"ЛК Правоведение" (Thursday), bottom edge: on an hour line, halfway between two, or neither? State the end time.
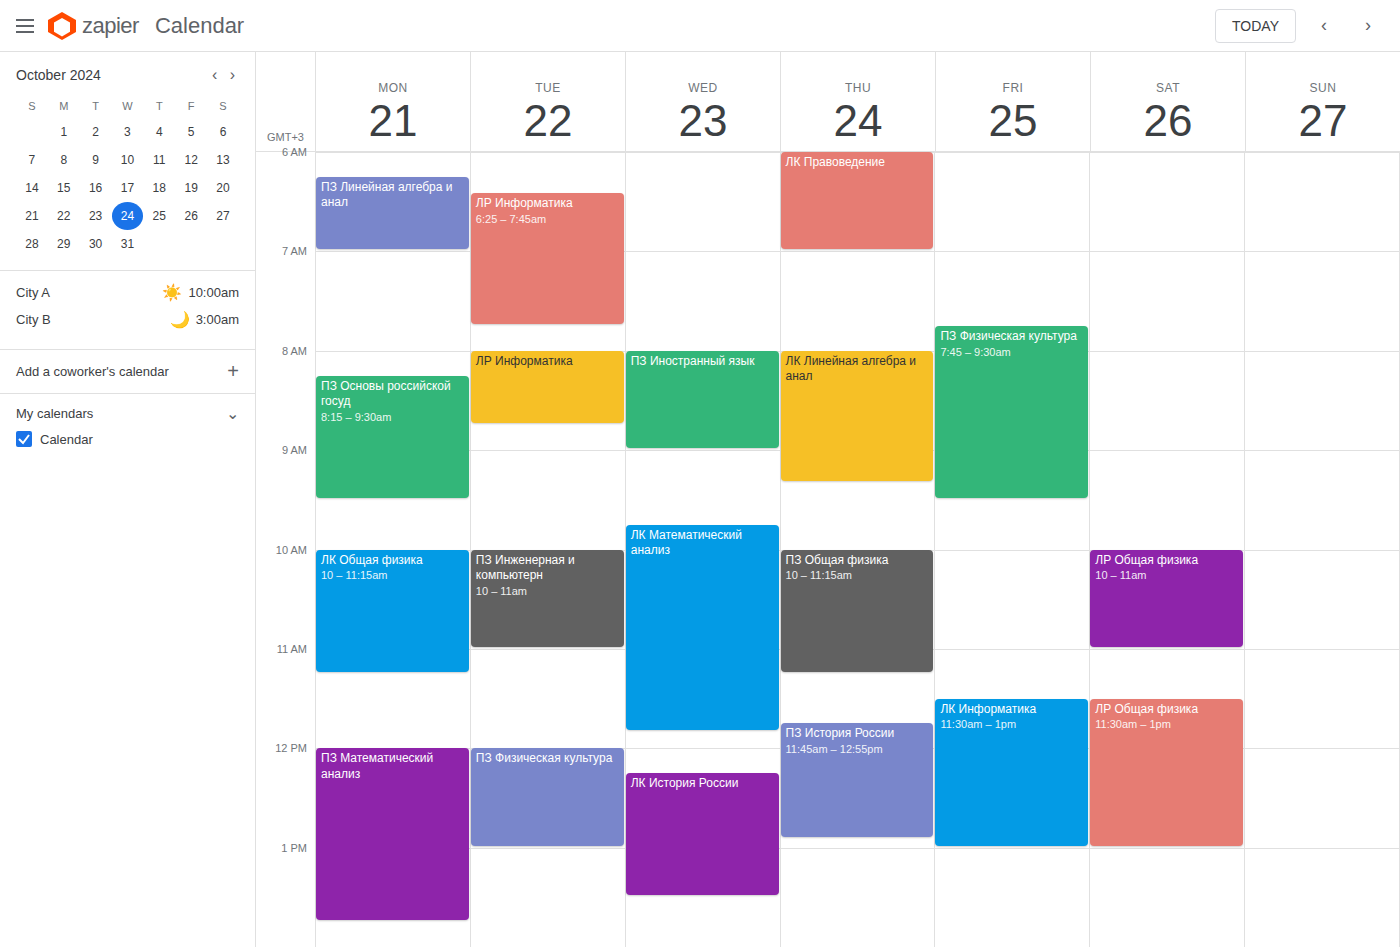
7:00 AM -- exactly on the 7 AM line.